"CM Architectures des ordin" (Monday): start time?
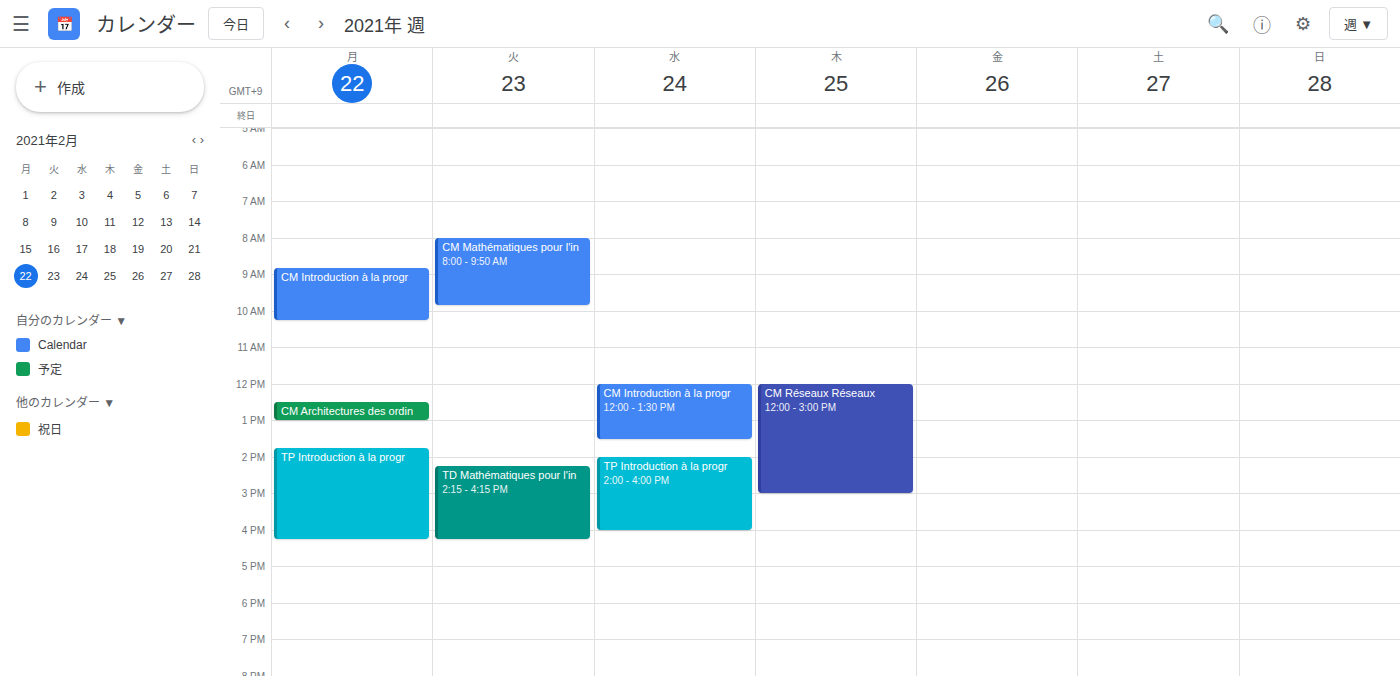
12:30